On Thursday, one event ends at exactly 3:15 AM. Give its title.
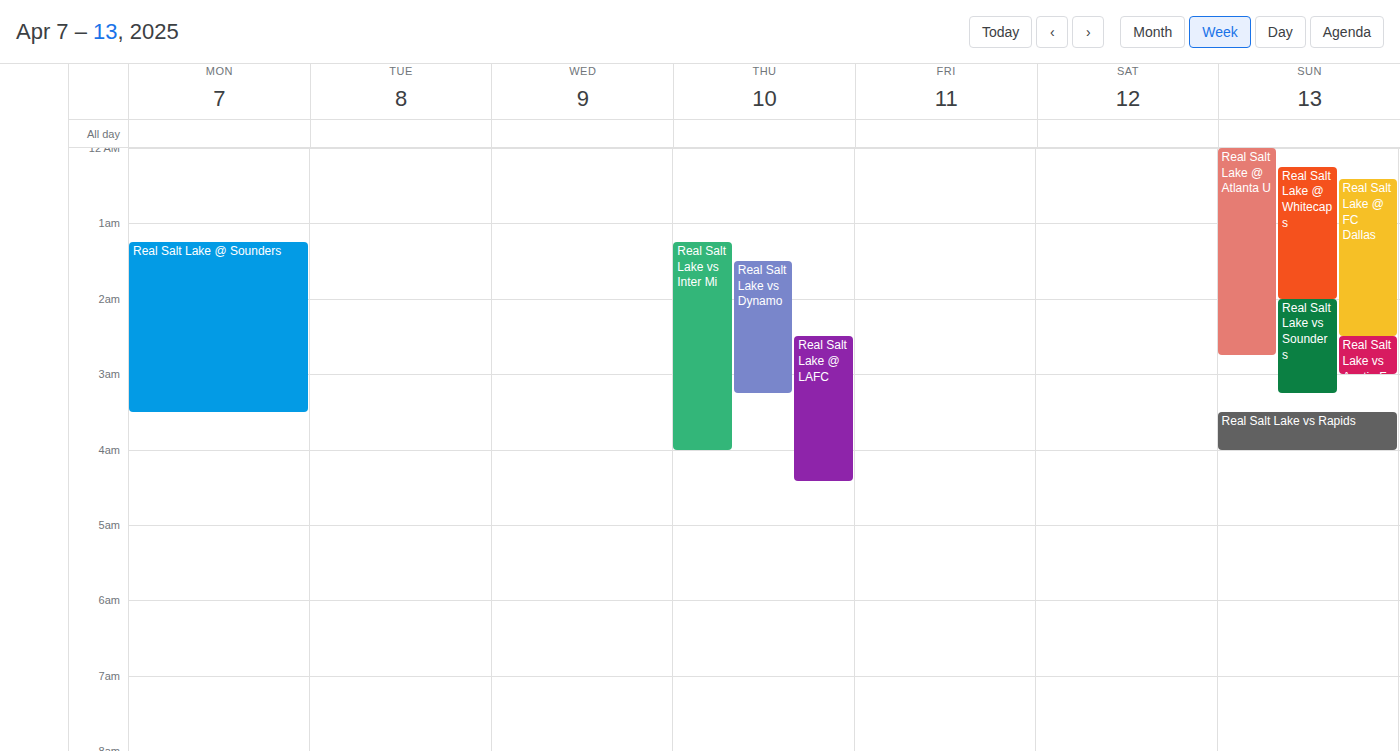
"Real Salt Lake vs Dynamo"